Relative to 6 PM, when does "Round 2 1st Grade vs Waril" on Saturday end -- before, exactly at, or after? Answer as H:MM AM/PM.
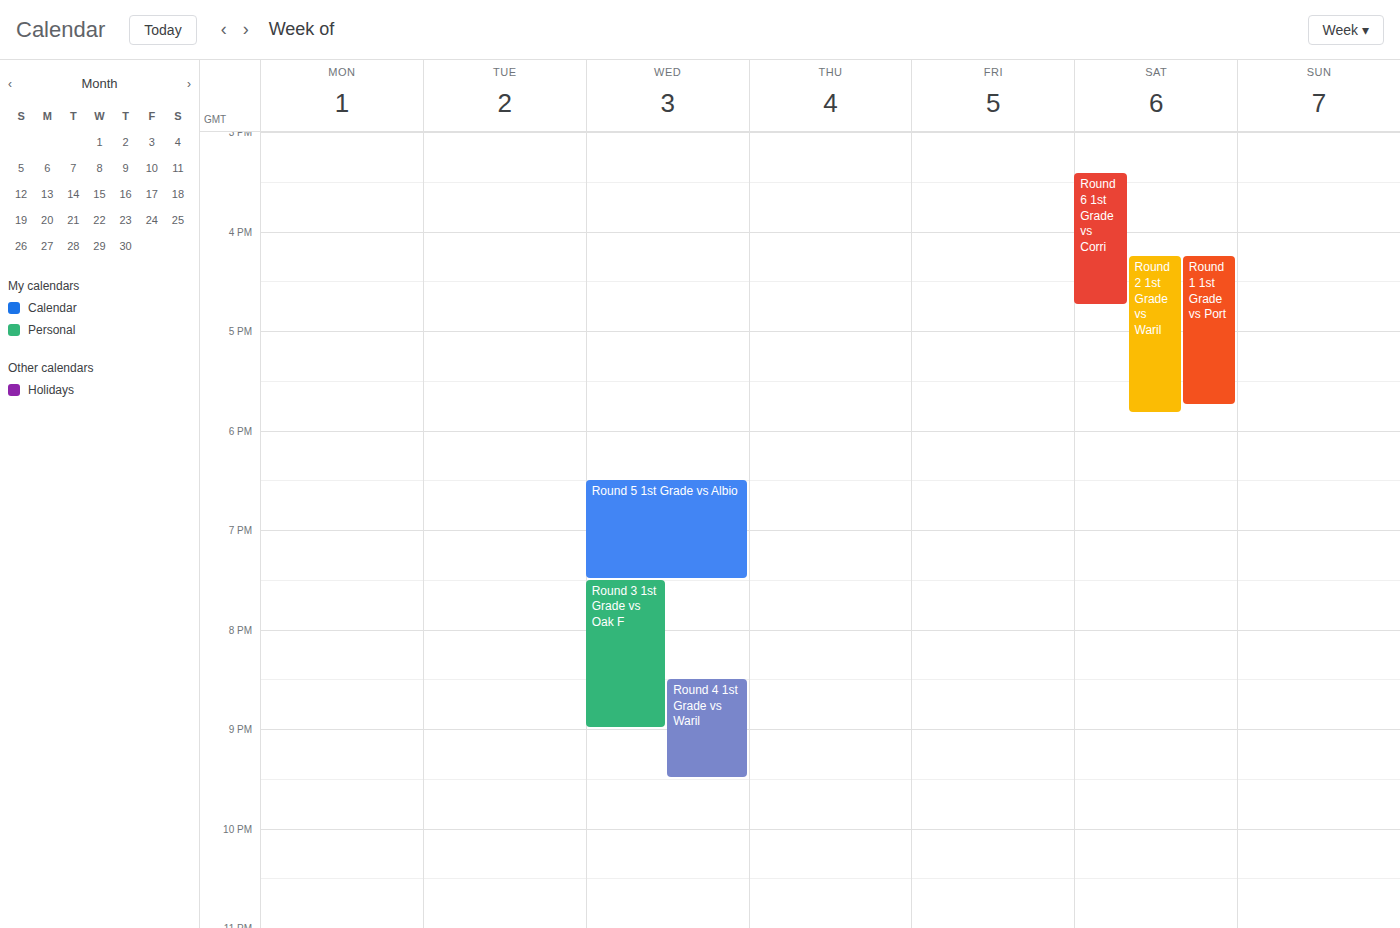
5:50 PM -- before 6 PM, 10 minutes above the 6 PM line.